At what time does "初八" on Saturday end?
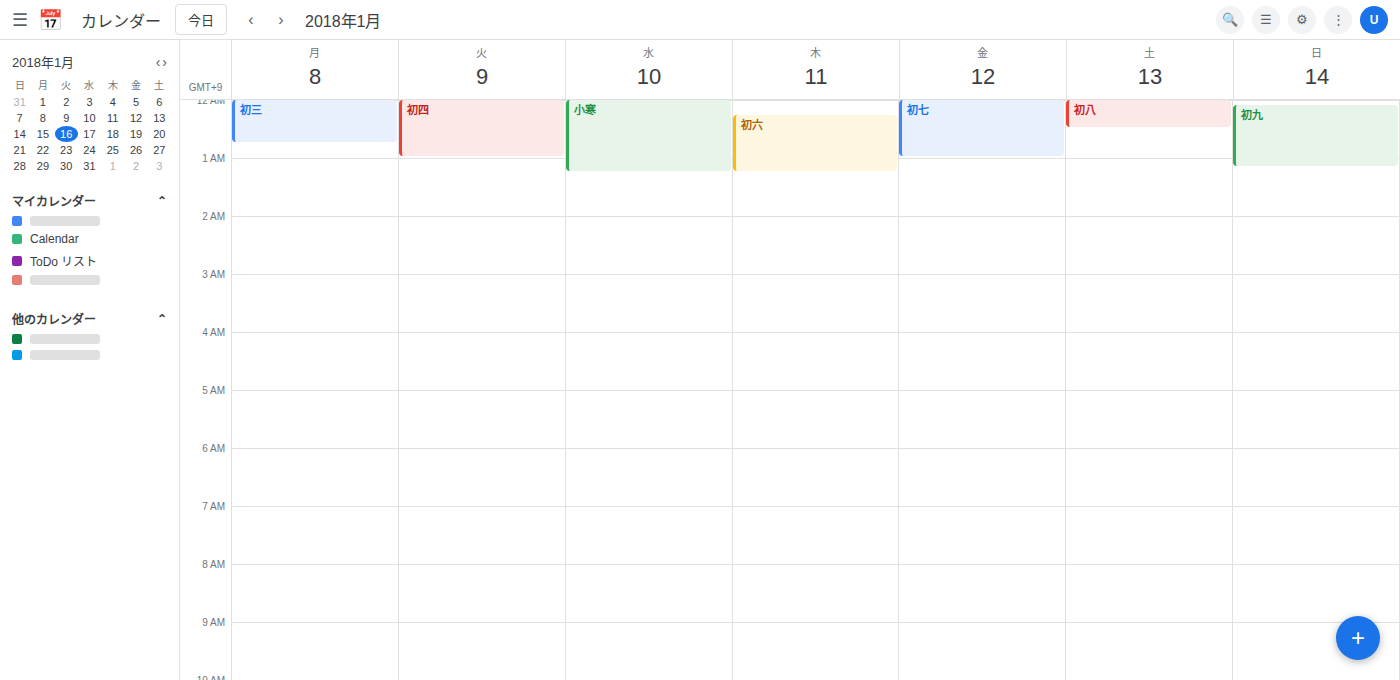
12:30 AM